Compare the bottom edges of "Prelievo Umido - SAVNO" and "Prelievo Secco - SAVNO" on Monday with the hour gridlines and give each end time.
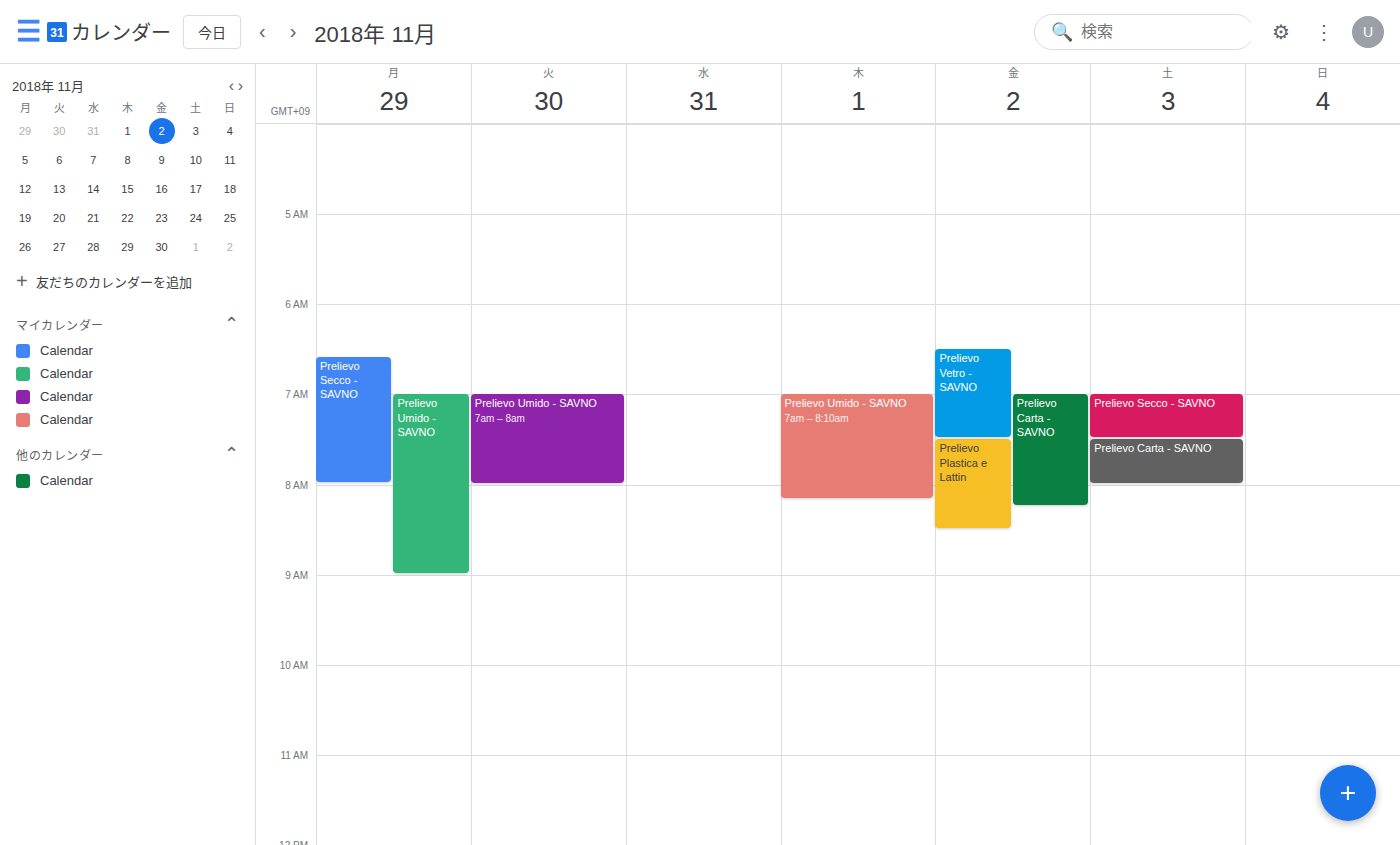
"Prelievo Umido - SAVNO": 9:00 AM, exactly on the 9 AM line. "Prelievo Secco - SAVNO": 8:00 AM, exactly on the 8 AM line.